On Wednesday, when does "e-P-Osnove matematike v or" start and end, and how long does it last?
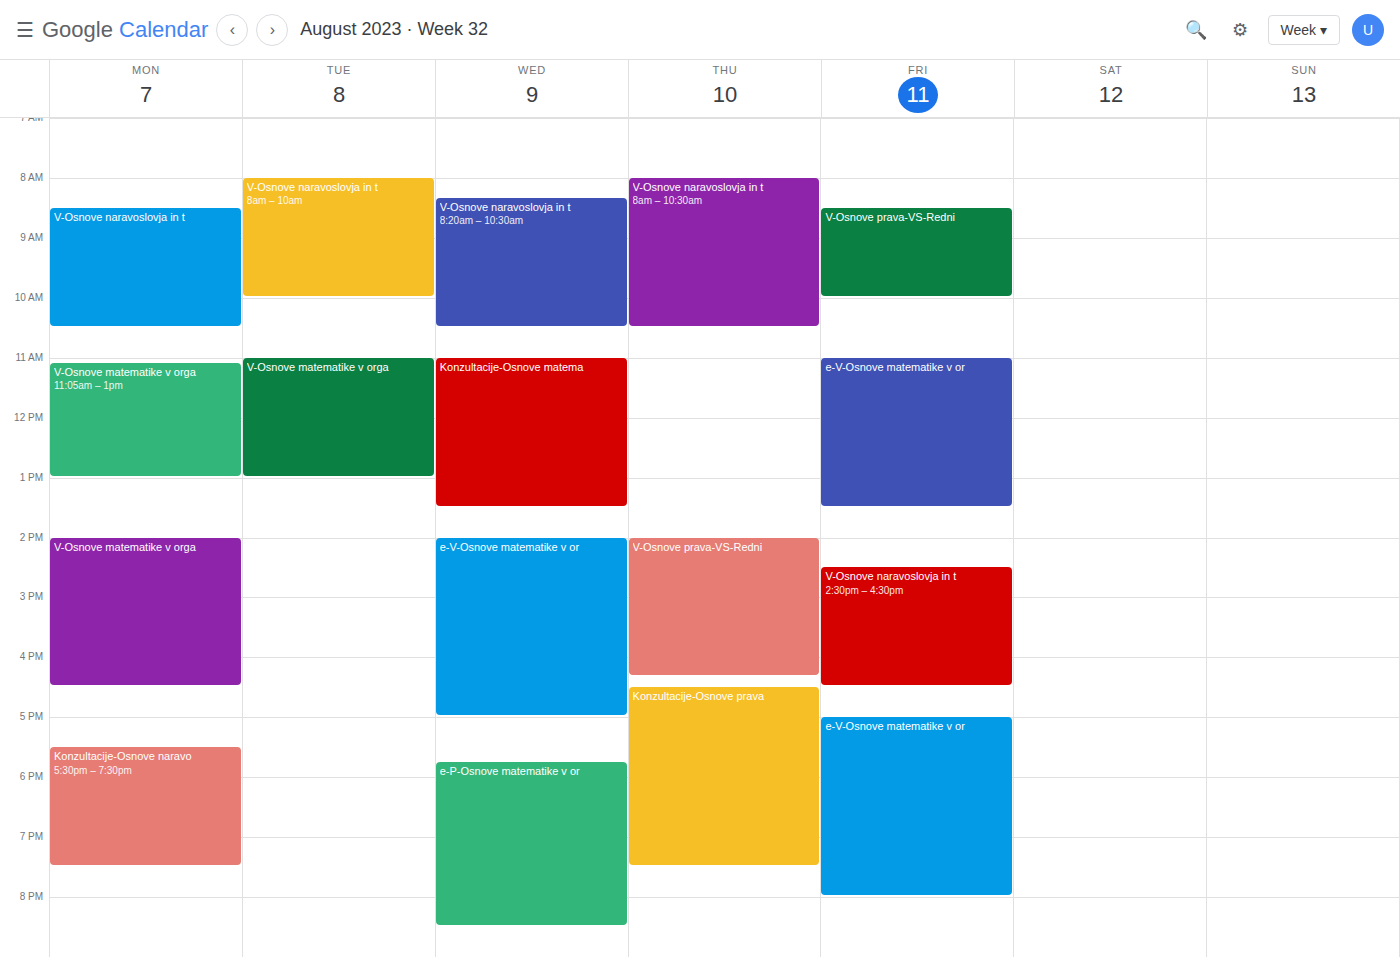
5:45 PM to 8:30 PM, 2 hours 45 minutes